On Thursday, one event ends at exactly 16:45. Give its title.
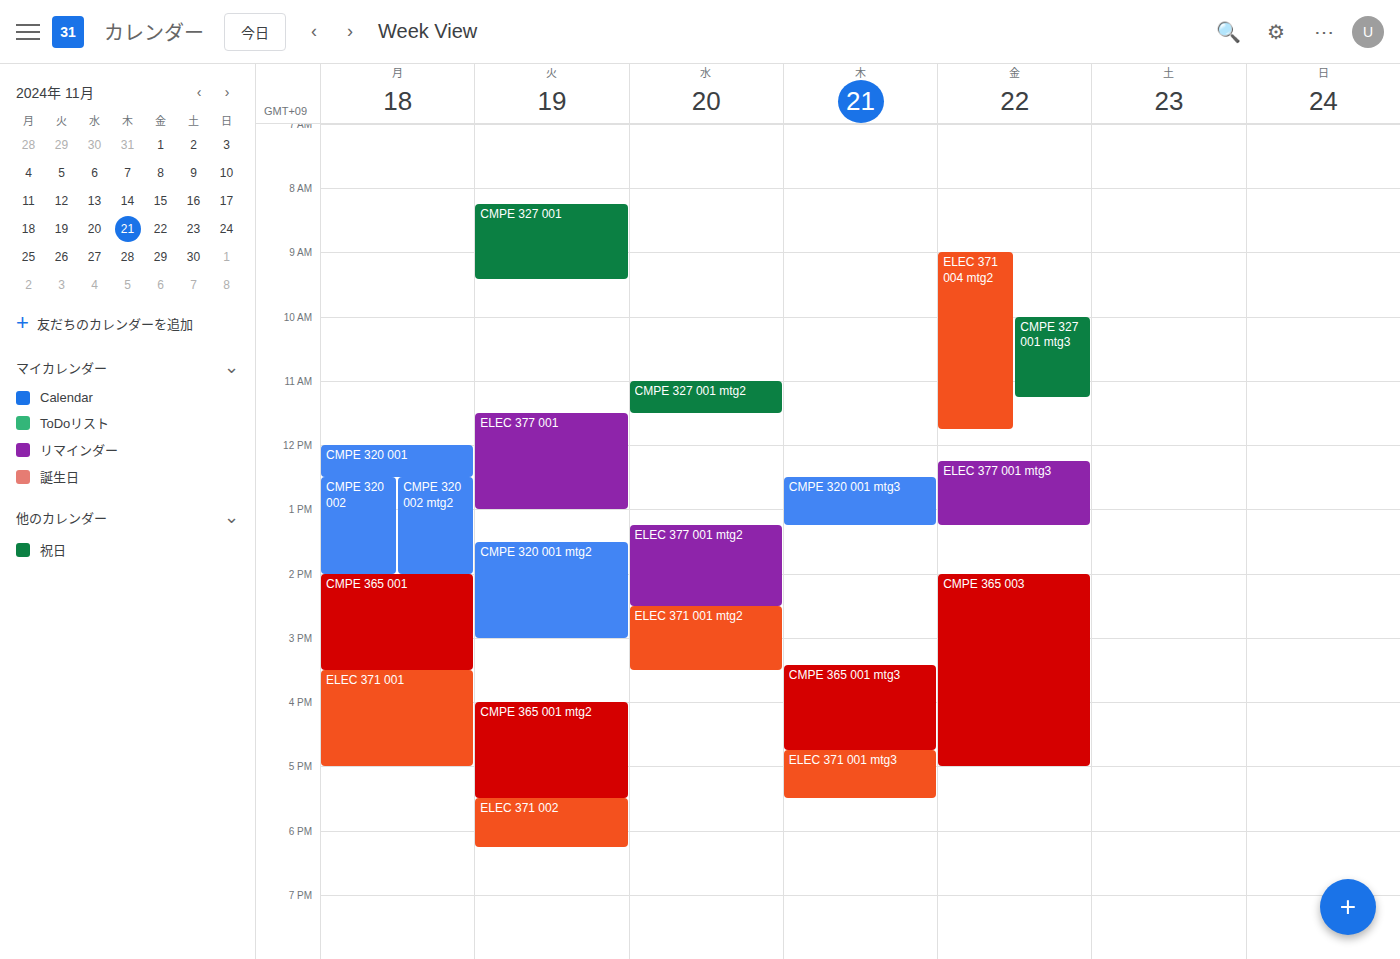
"CMPE 365 001 mtg3"